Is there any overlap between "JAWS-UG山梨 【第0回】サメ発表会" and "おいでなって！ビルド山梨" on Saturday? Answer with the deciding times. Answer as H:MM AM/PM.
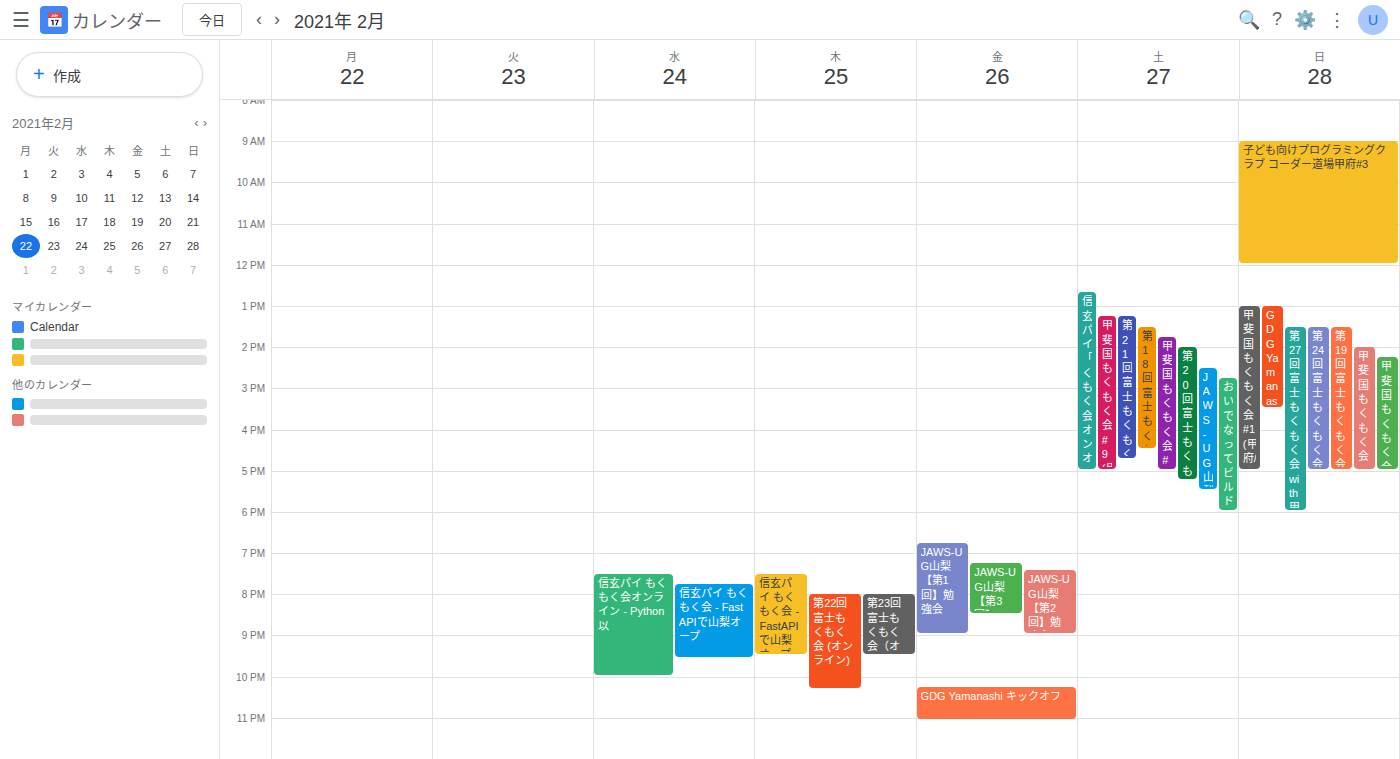
"おいでなって！ビルド山梨" starts at 2:45 PM, before "JAWS-UG山梨 【第0回】サメ発表会" ends at 5:30 PM -- they overlap.